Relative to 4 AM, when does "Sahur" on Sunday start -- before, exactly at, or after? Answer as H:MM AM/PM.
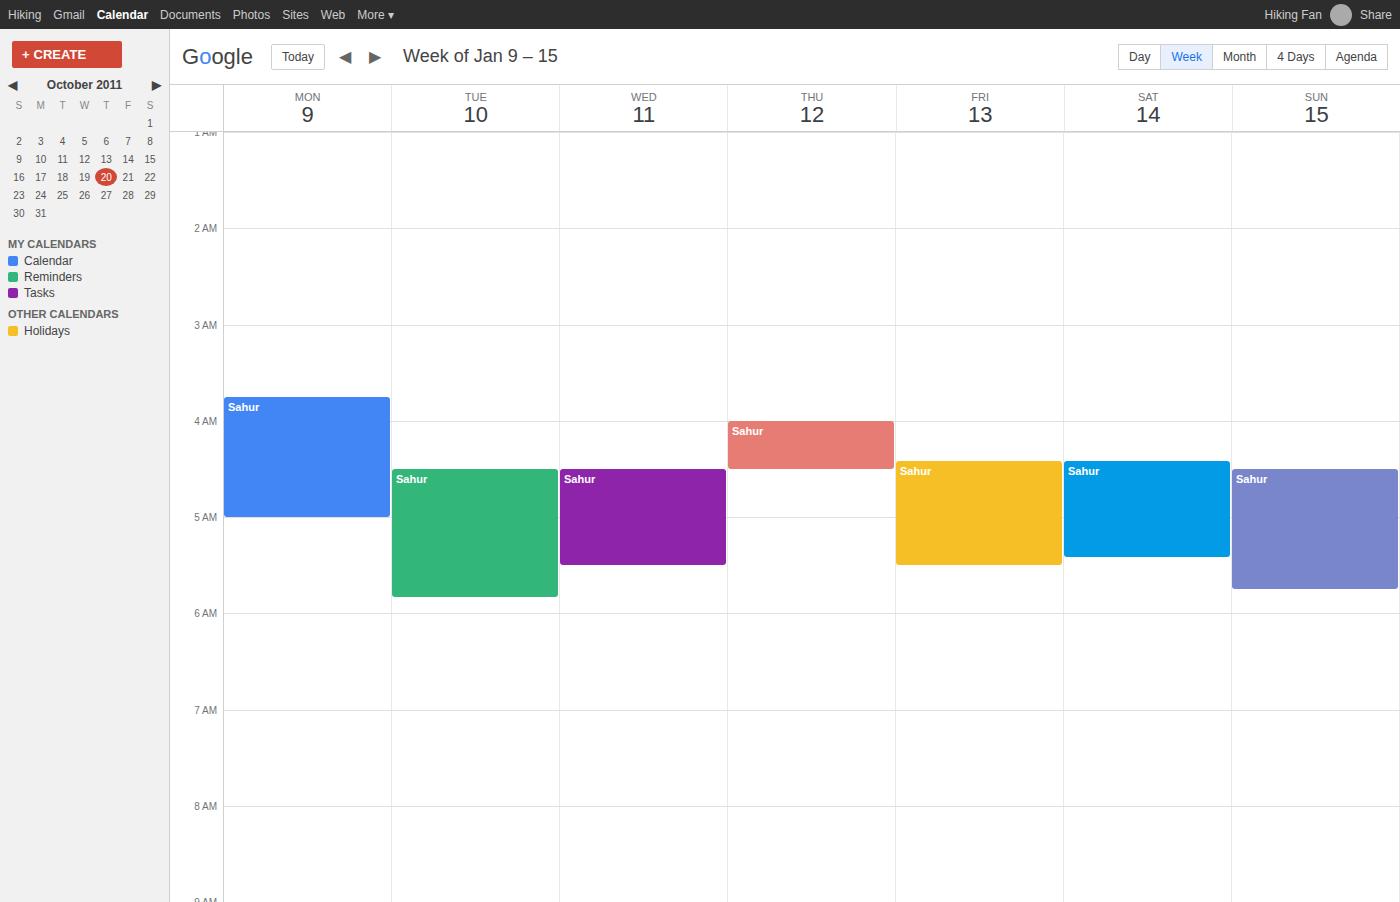
4:30 AM -- after 4 AM, 30 minutes below the 4 AM line.